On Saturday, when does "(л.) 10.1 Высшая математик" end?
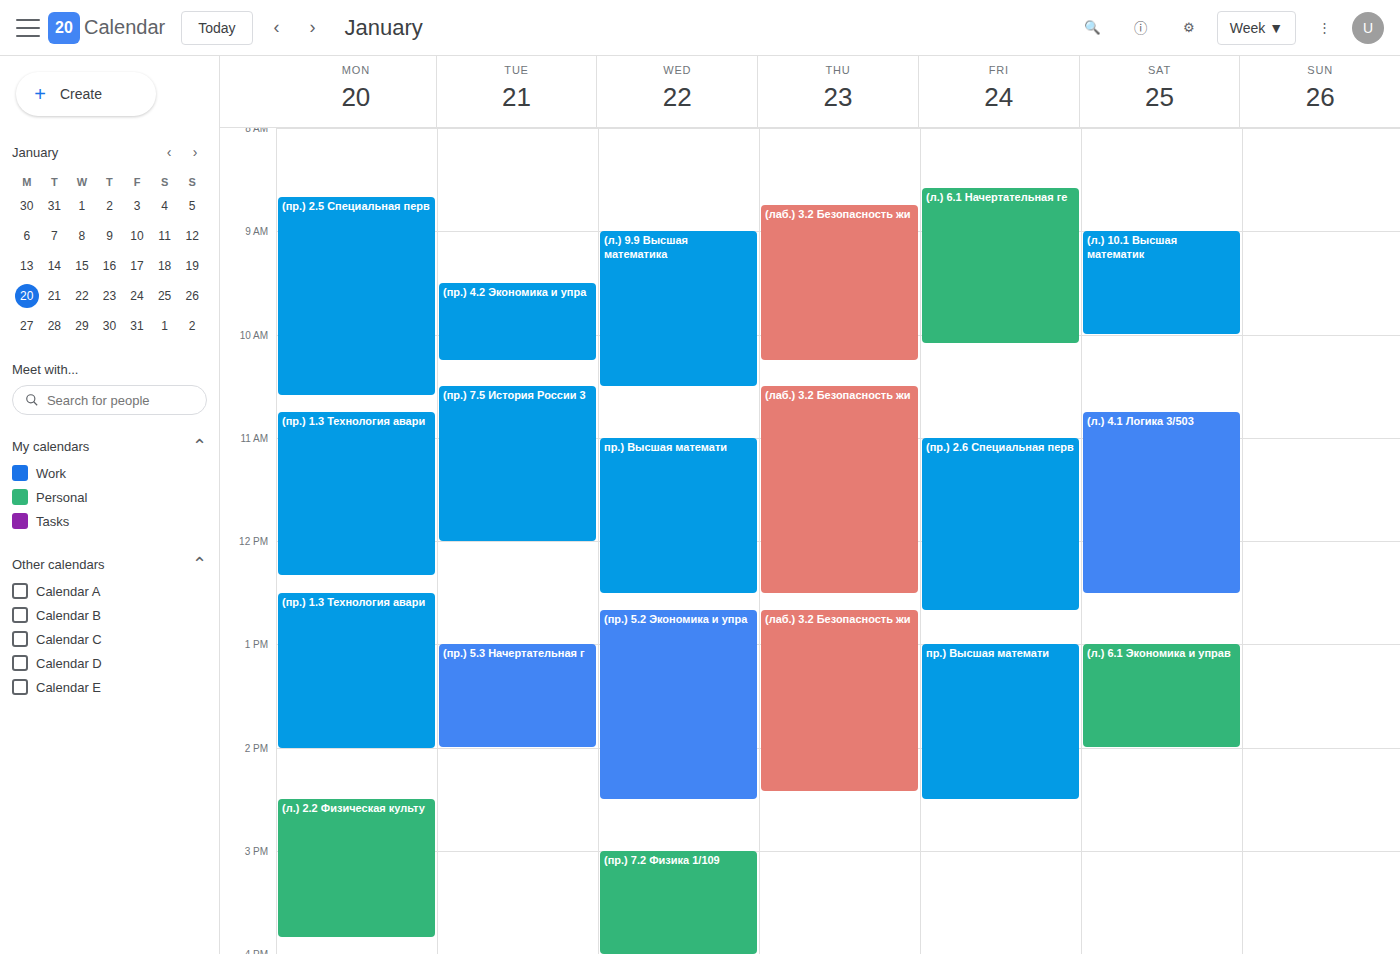
10:00 AM